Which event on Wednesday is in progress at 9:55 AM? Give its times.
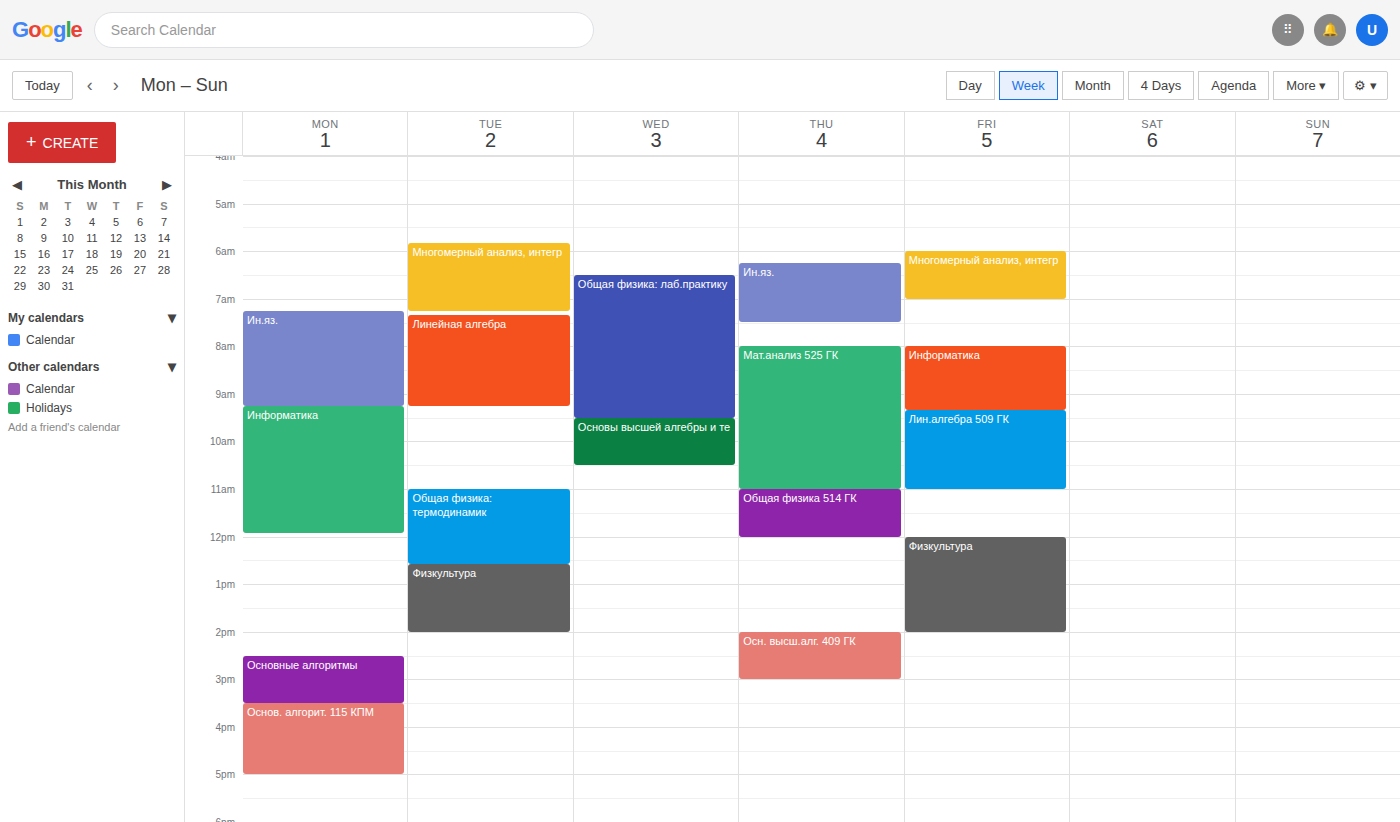
"Основы высшей алгебры и те", 9:30 AM to 10:30 AM